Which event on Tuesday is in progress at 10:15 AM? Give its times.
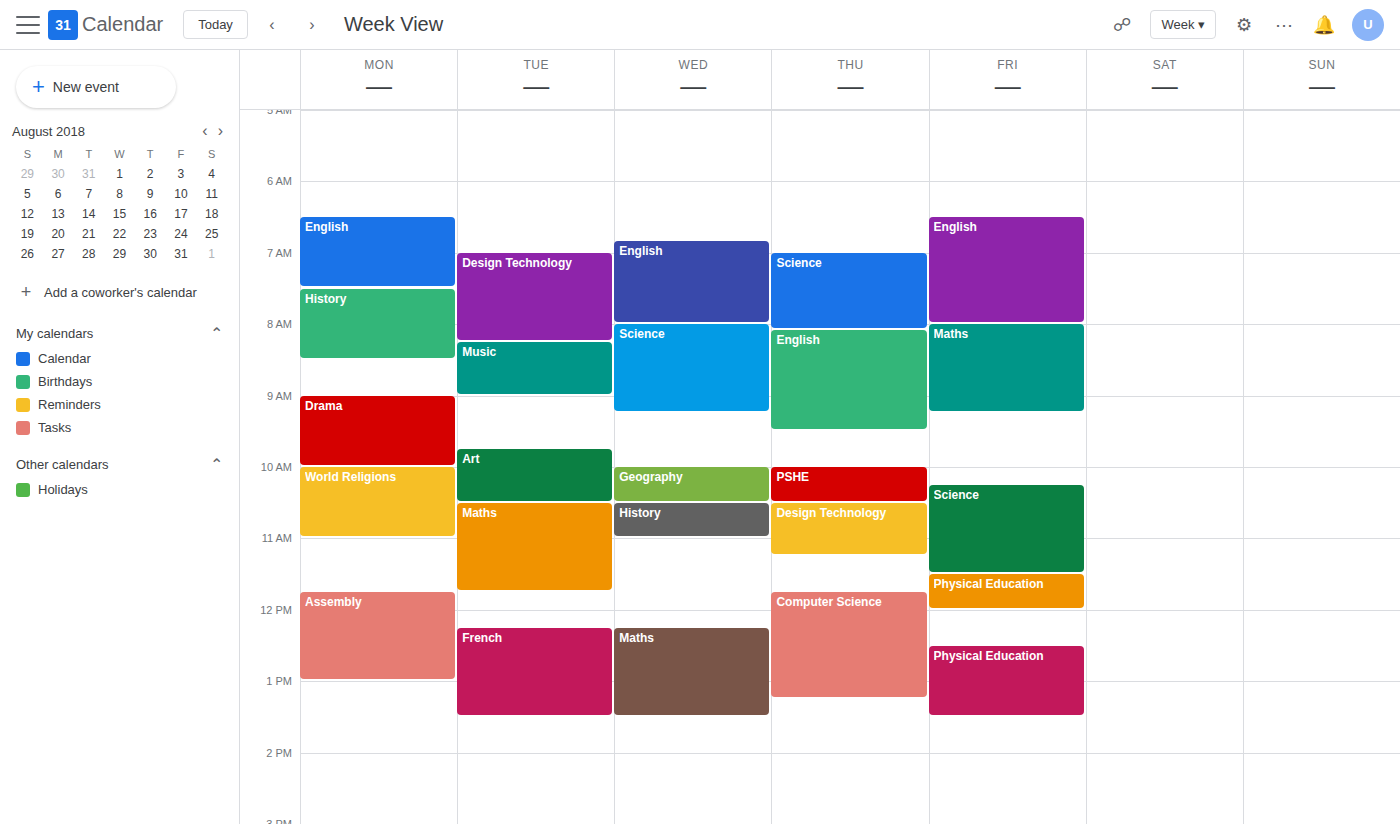
"Art", 9:45 AM to 10:30 AM